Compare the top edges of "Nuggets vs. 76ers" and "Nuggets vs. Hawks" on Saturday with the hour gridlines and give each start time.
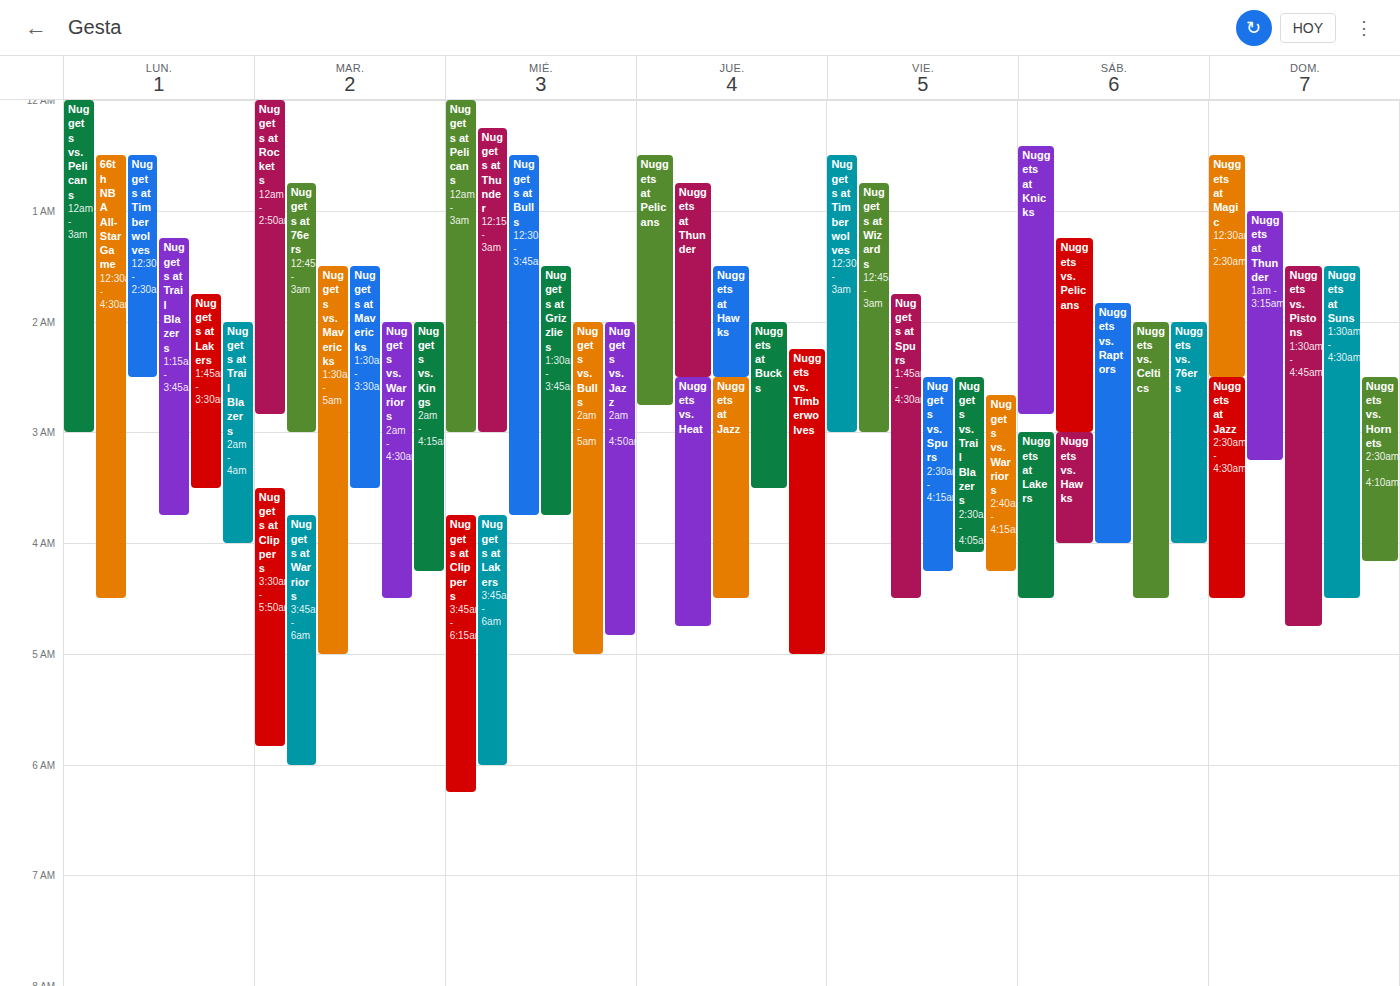
"Nuggets vs. 76ers": 2:00 AM, exactly on the 2 AM line. "Nuggets vs. Hawks": 3:00 AM, exactly on the 3 AM line.